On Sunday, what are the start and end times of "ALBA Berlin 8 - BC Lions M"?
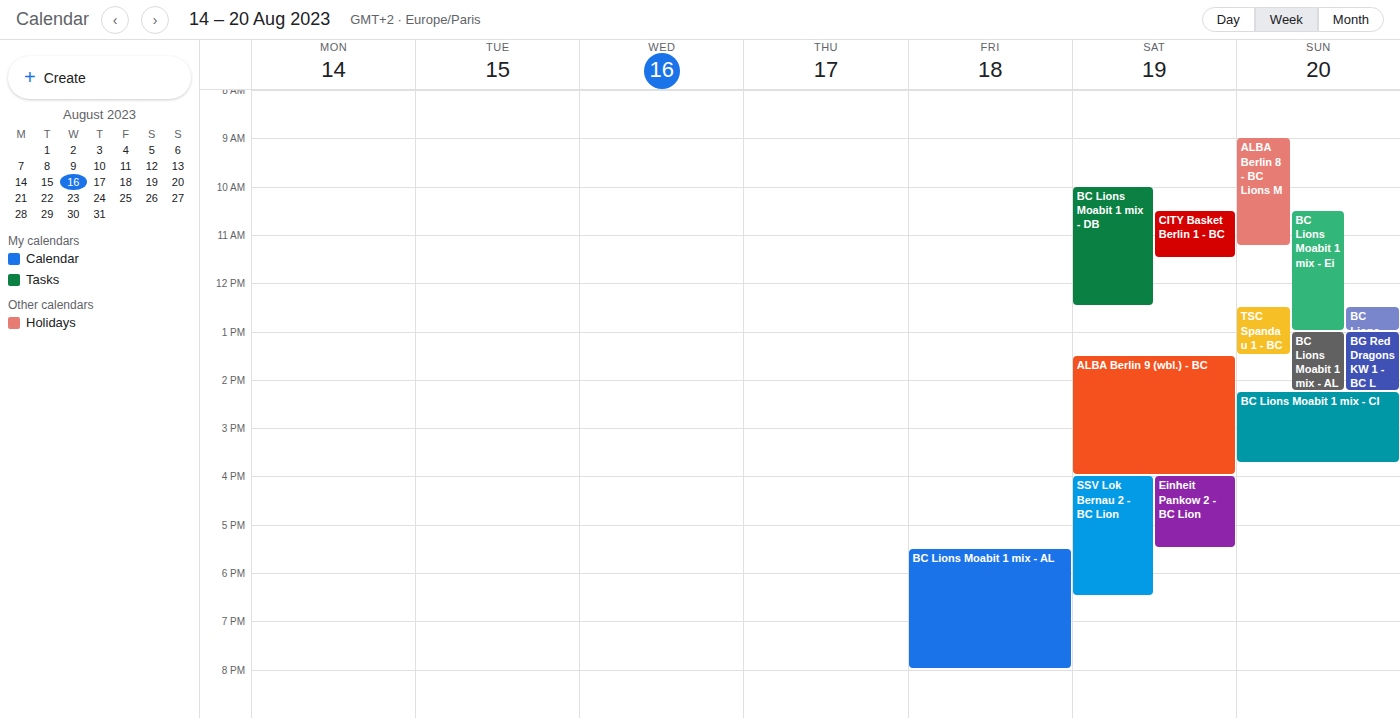
9:00 AM to 11:15 AM